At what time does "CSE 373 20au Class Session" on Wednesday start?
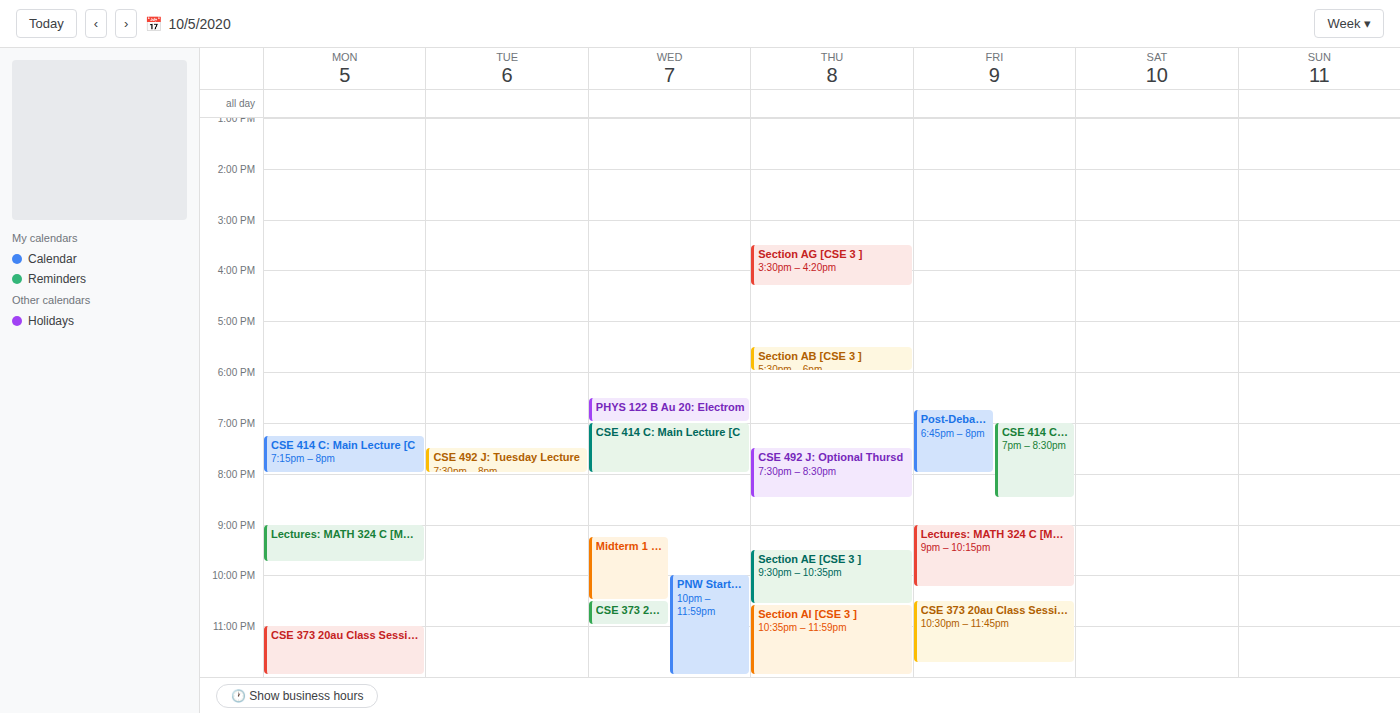
10:30 PM